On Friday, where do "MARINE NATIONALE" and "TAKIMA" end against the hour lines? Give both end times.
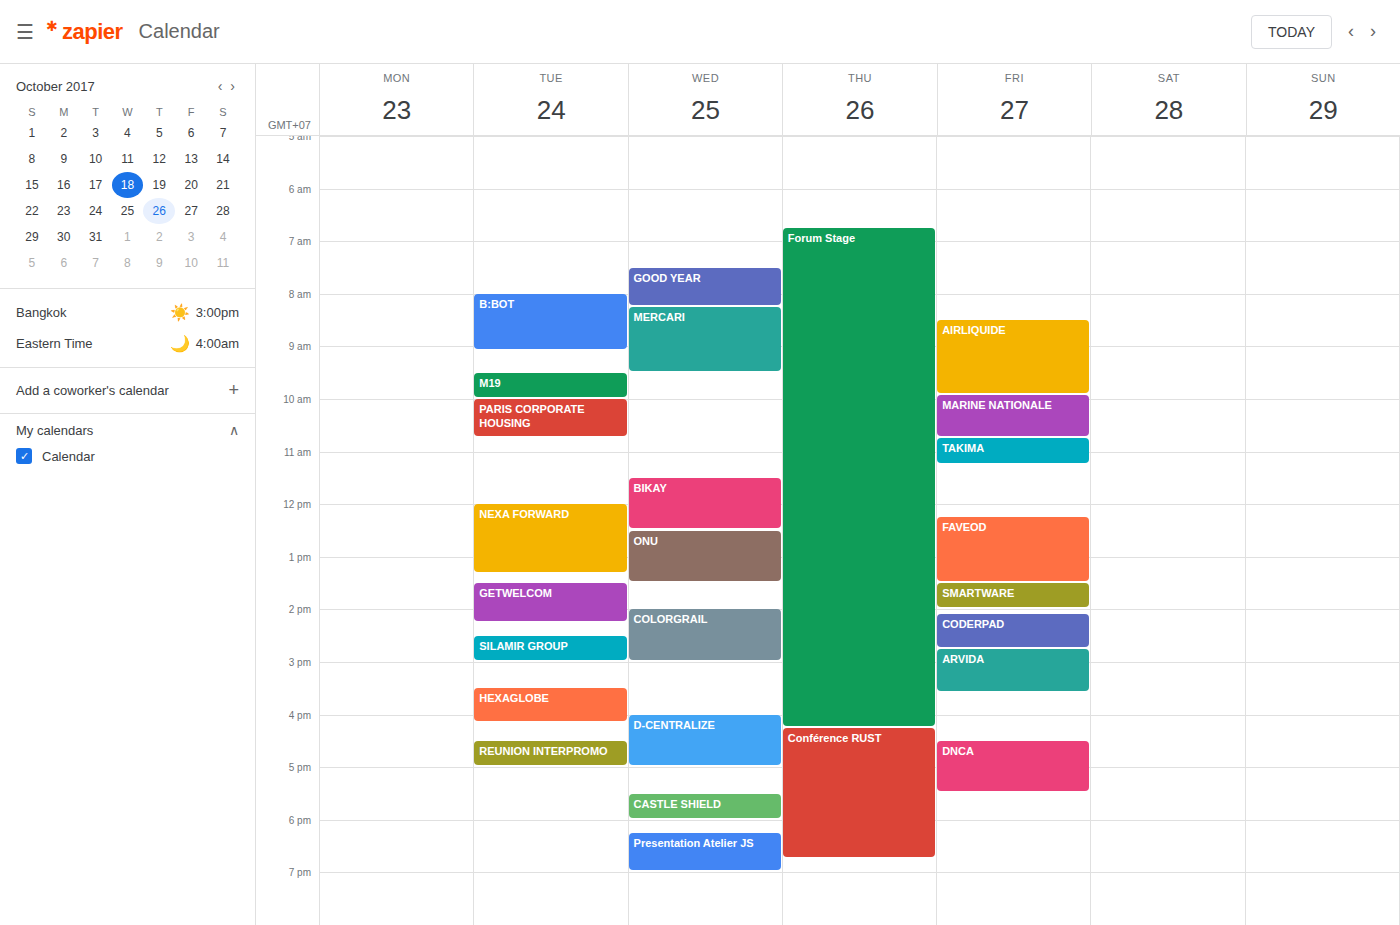
"MARINE NATIONALE": 10:45 AM, neither: three quarters of the way from the 10 AM line to the 11 AM line. "TAKIMA": 11:15 AM, neither: a quarter of the way from the 11 AM line to the 12 PM line.